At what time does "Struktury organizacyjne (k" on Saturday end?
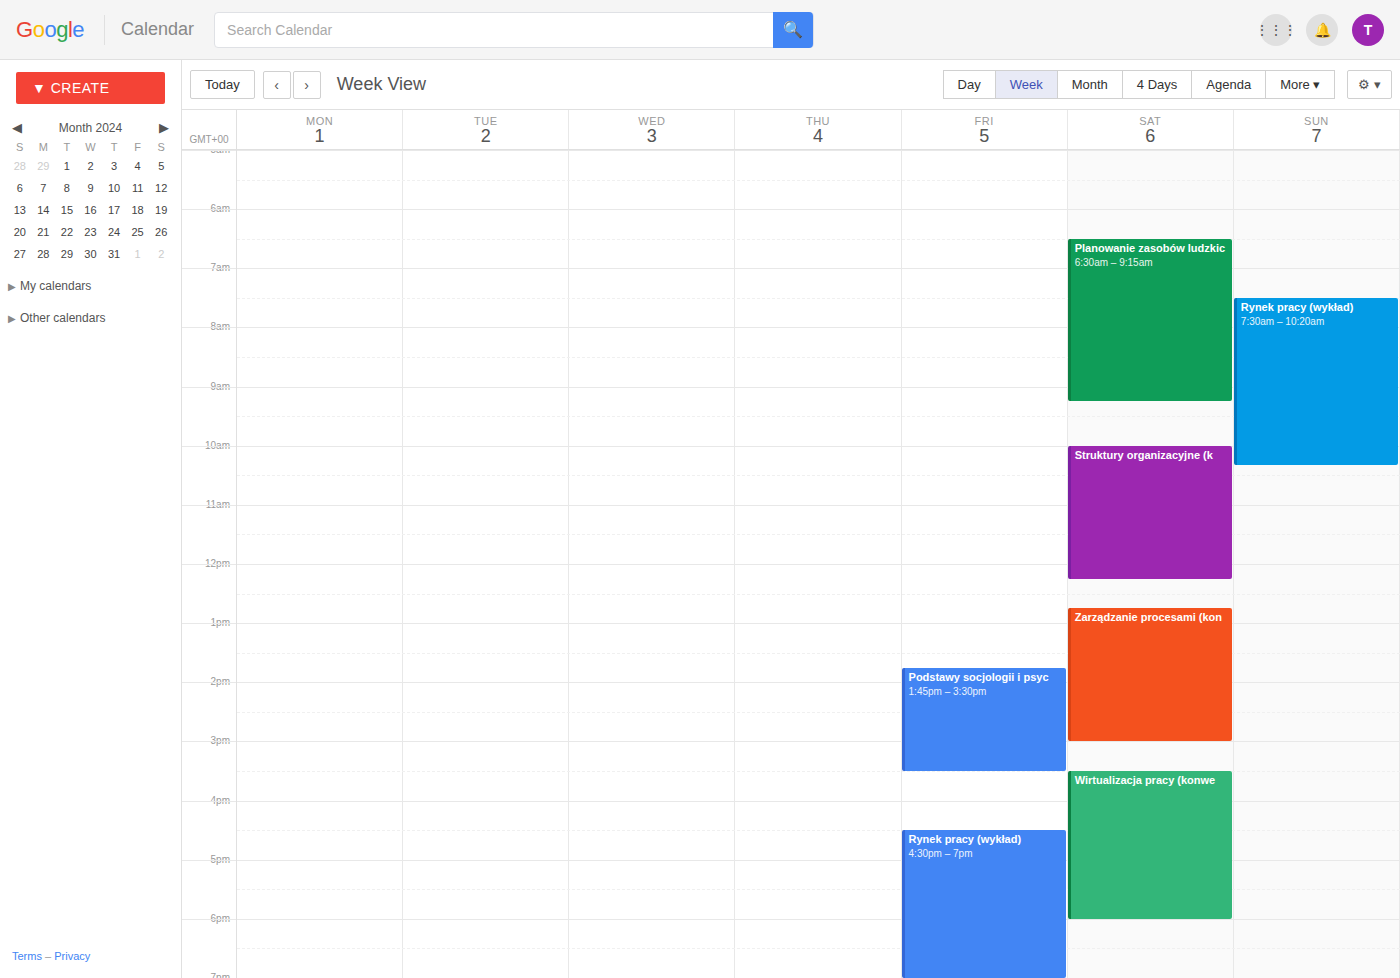
12:15 PM